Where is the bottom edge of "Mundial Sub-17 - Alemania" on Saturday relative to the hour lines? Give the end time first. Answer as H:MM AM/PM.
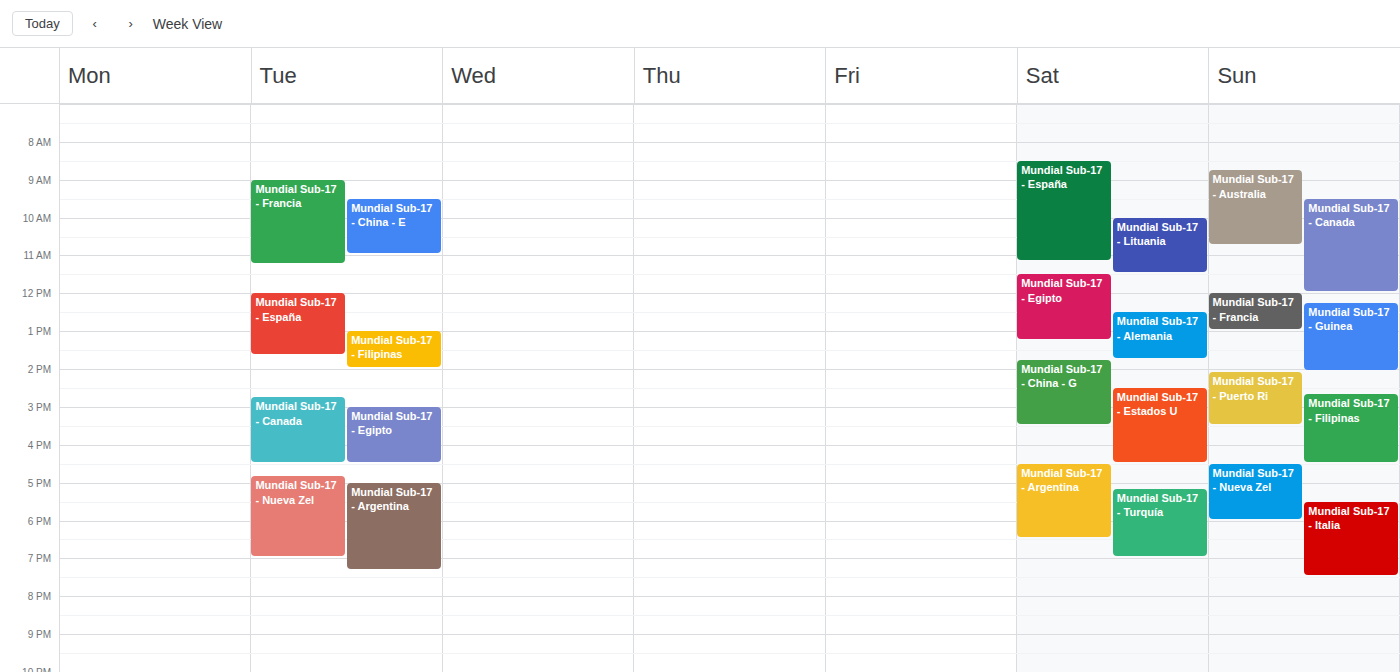
1:45 PM -- neither: three quarters of the way from the 1 PM line to the 2 PM line.